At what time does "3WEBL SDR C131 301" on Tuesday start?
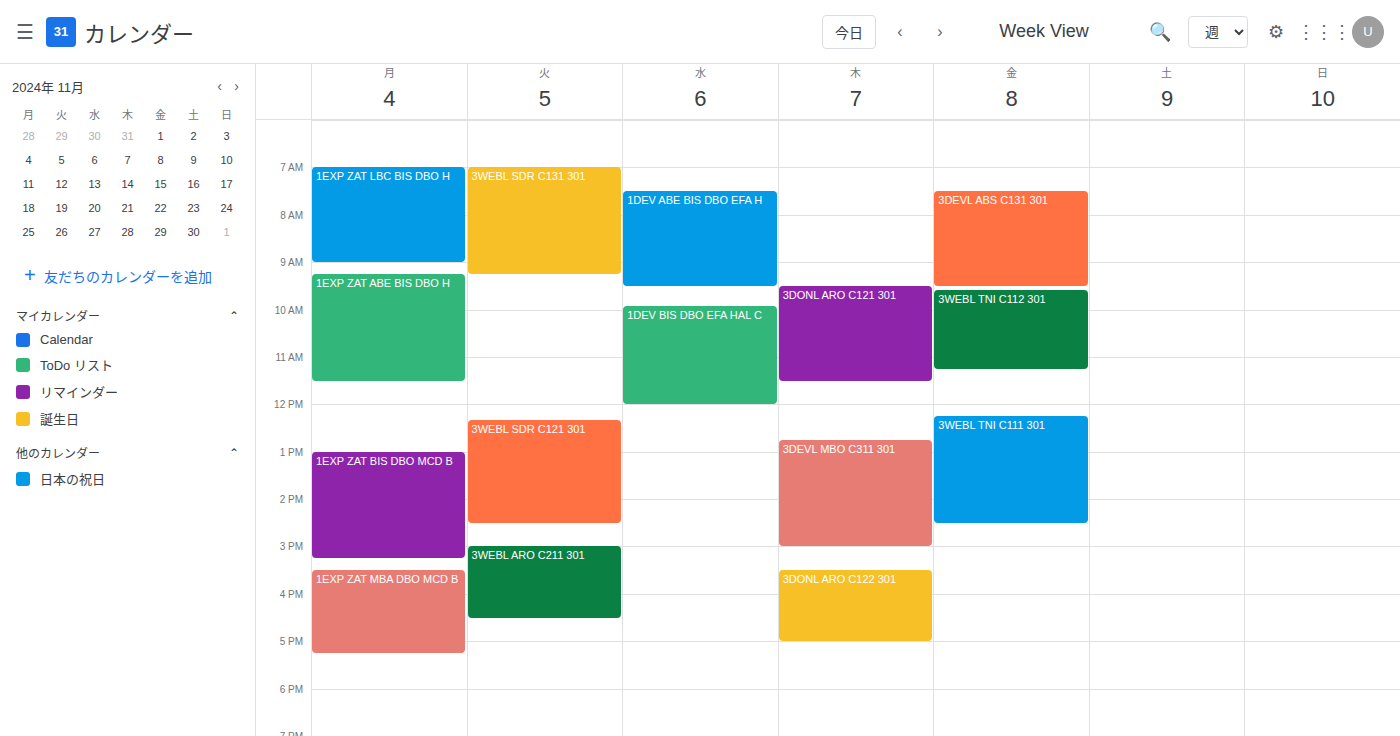
7:00 AM